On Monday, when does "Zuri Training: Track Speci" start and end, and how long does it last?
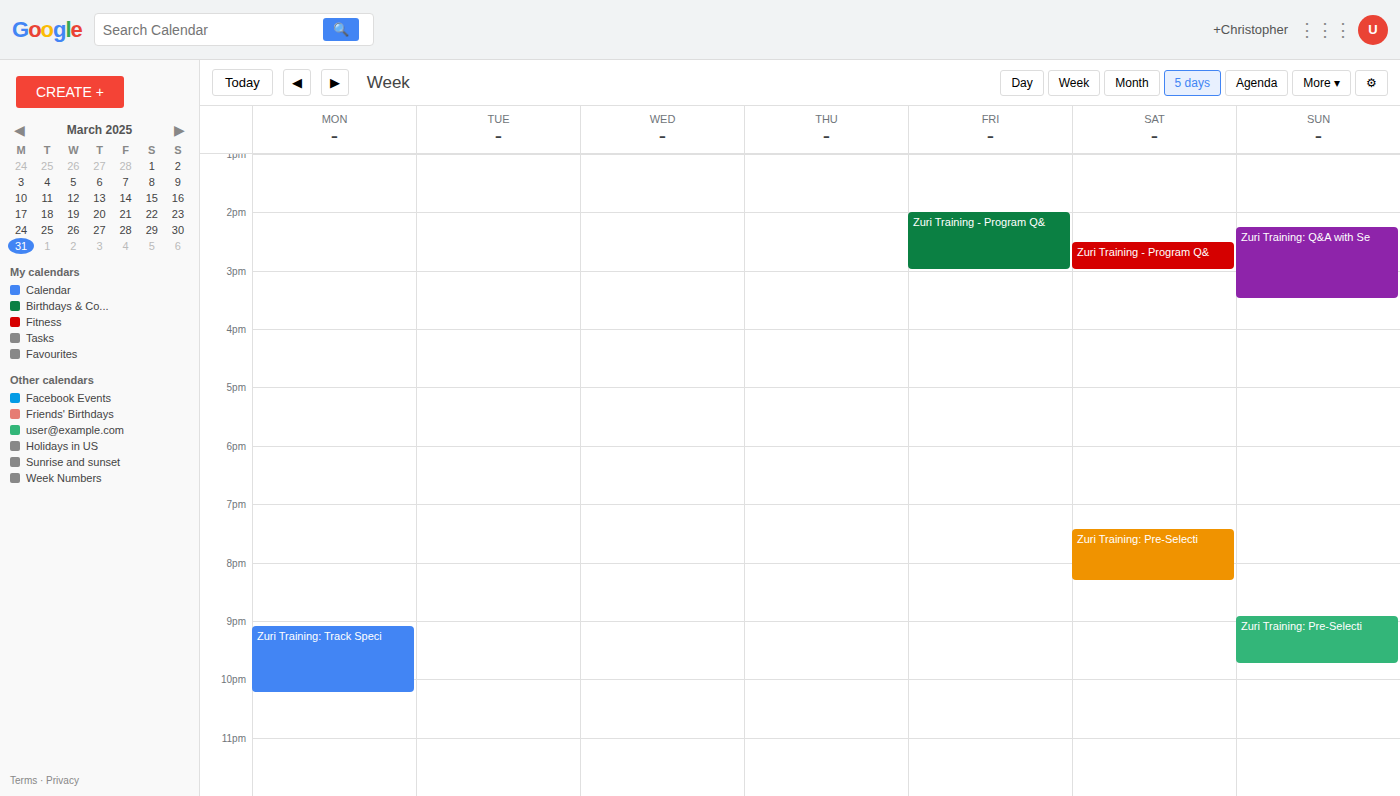
9:05 PM to 10:15 PM, 1 hour 10 minutes